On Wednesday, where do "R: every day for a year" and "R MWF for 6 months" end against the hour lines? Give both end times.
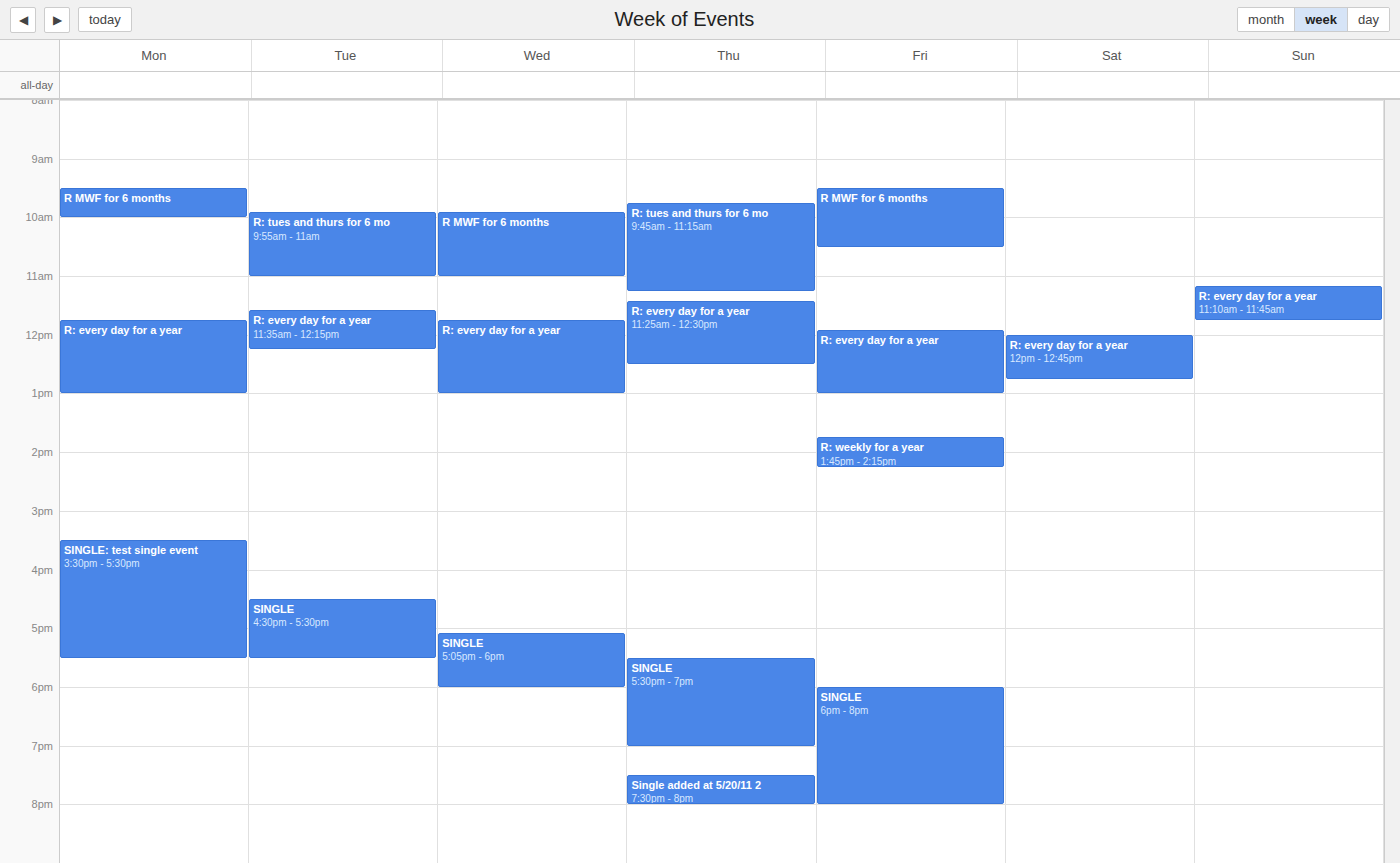
"R: every day for a year": 1:00 PM, exactly on the 1 PM line. "R MWF for 6 months": 11:00 AM, exactly on the 11 AM line.